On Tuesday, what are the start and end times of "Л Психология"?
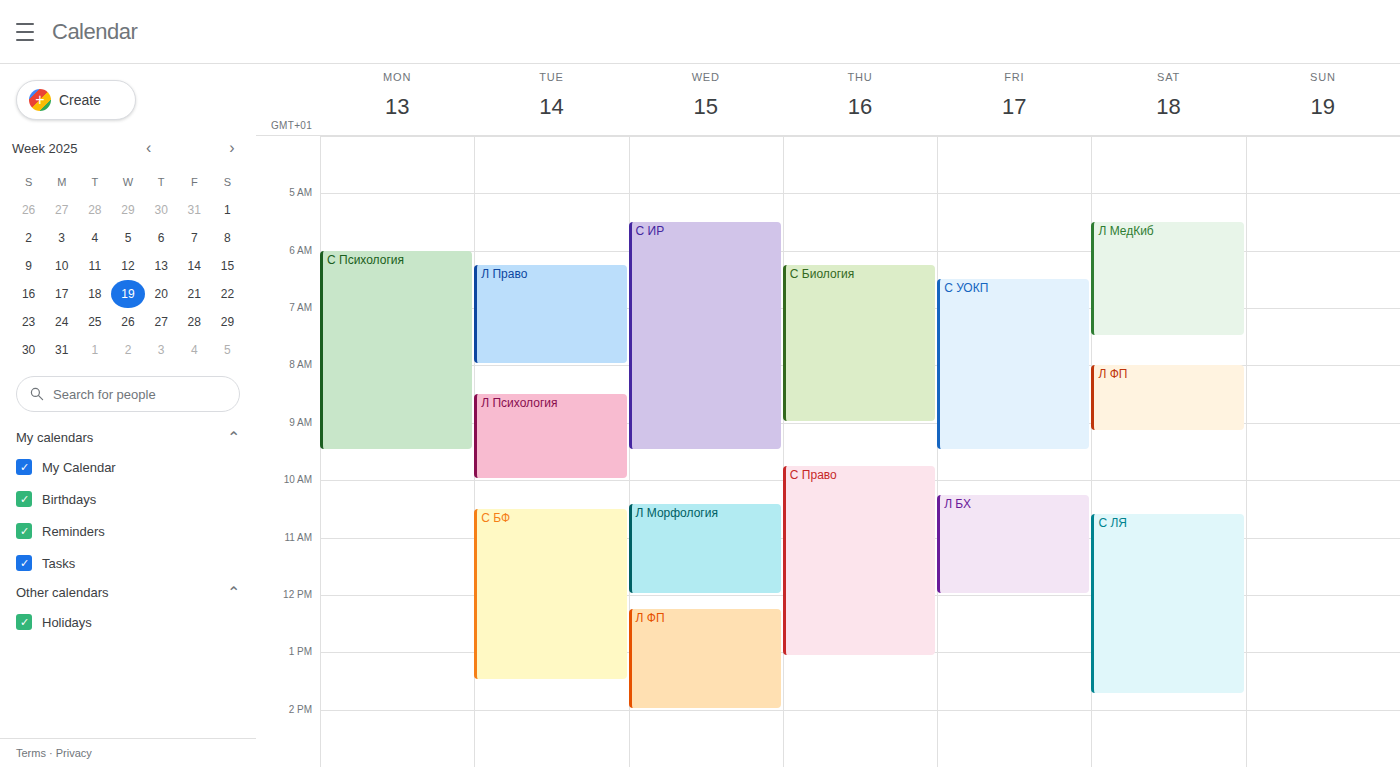
8:30 AM to 10:00 AM